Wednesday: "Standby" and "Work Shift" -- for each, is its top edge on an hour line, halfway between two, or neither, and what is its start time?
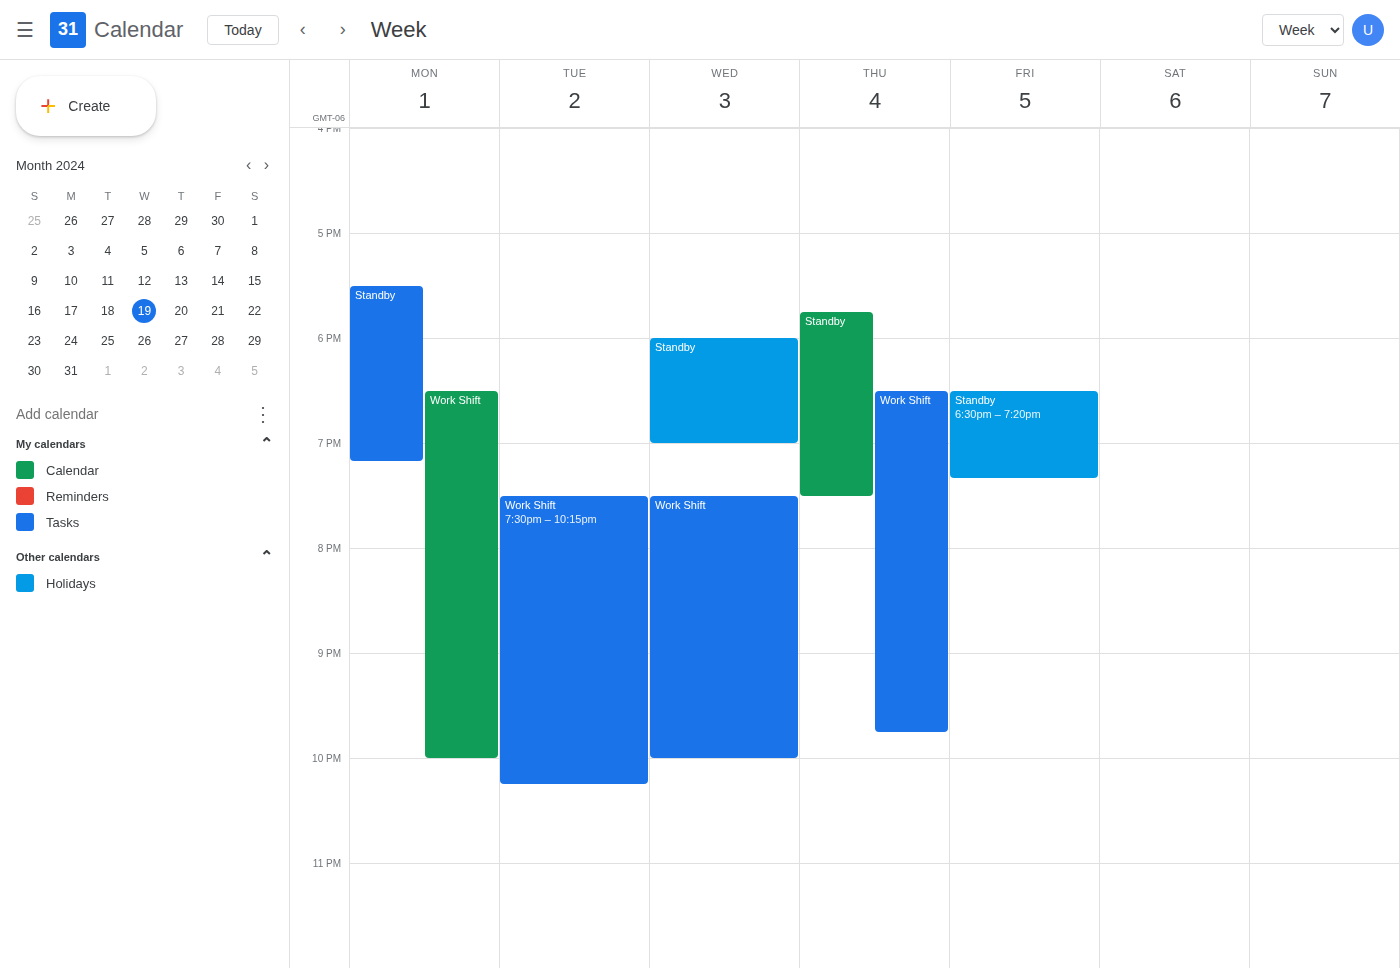
"Standby": 6:00 PM, exactly on the 6 PM line. "Work Shift": 7:30 PM, halfway between the 7 PM and 8 PM lines.